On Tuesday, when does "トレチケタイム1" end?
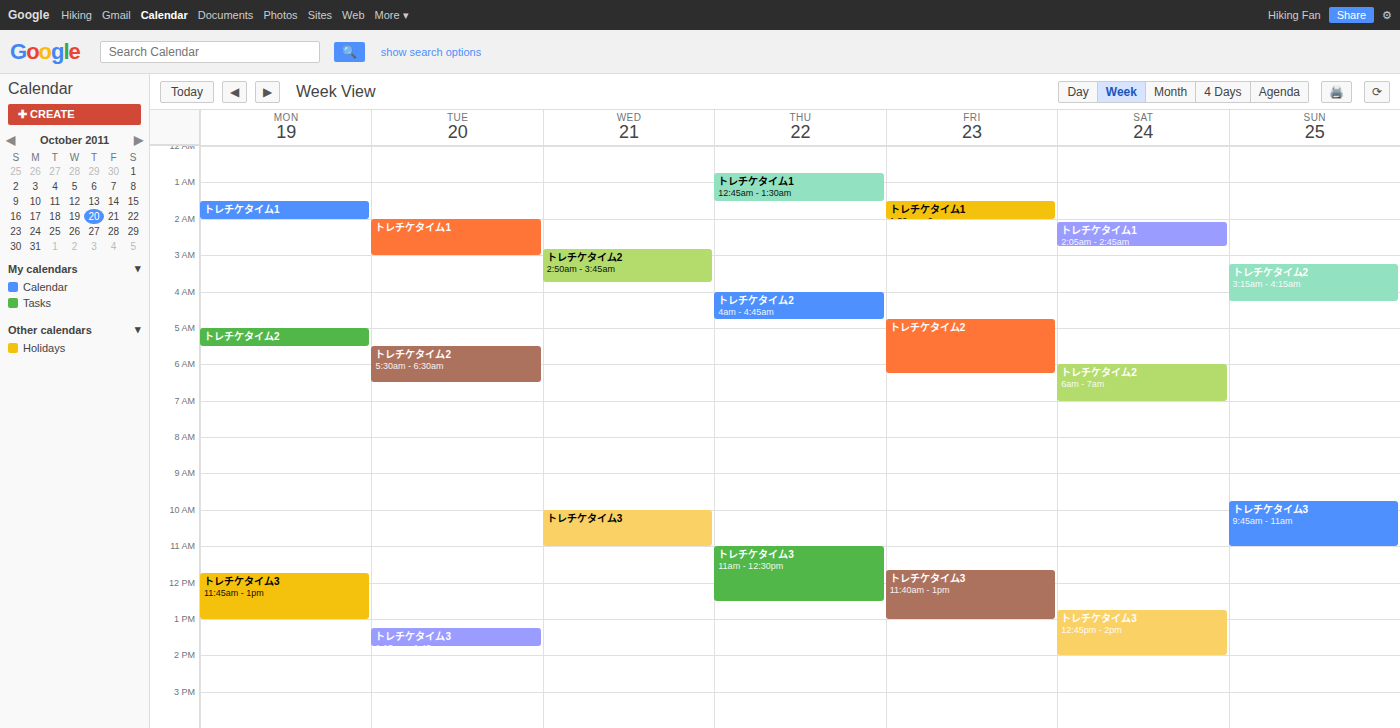
3:00 AM